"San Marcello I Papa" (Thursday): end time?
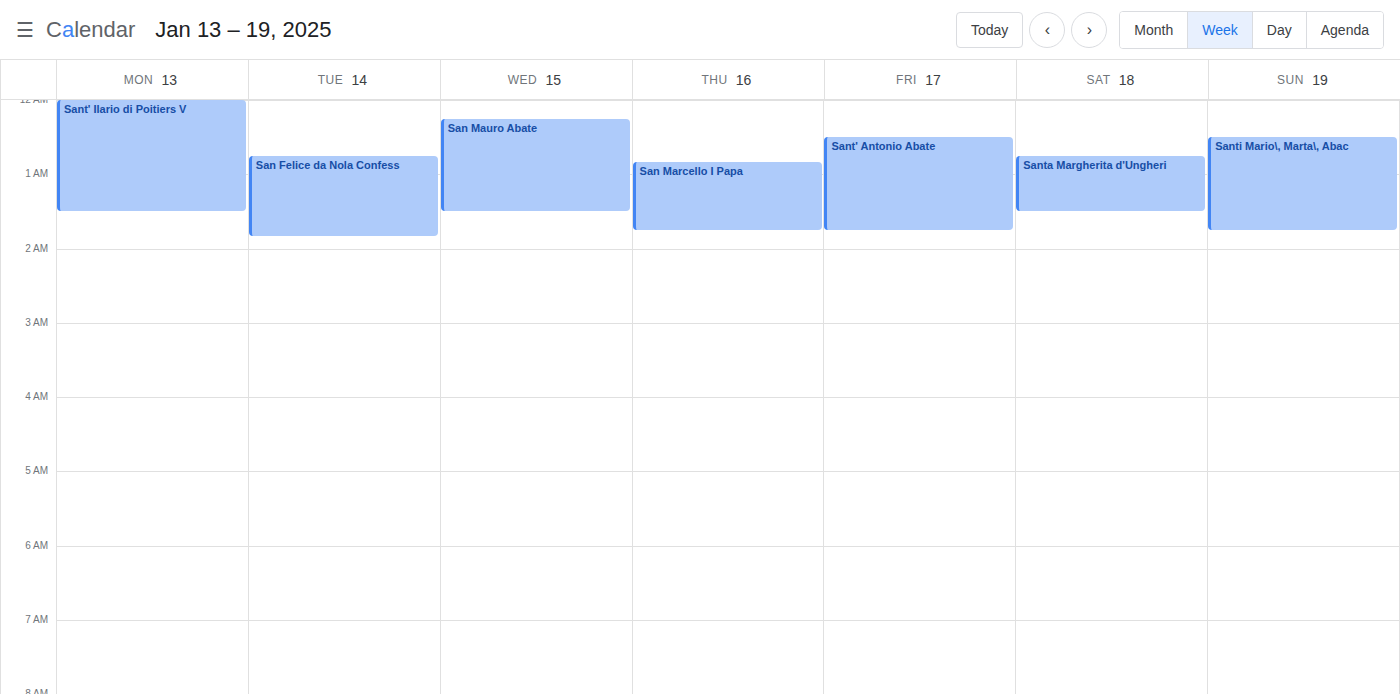
1:45 AM